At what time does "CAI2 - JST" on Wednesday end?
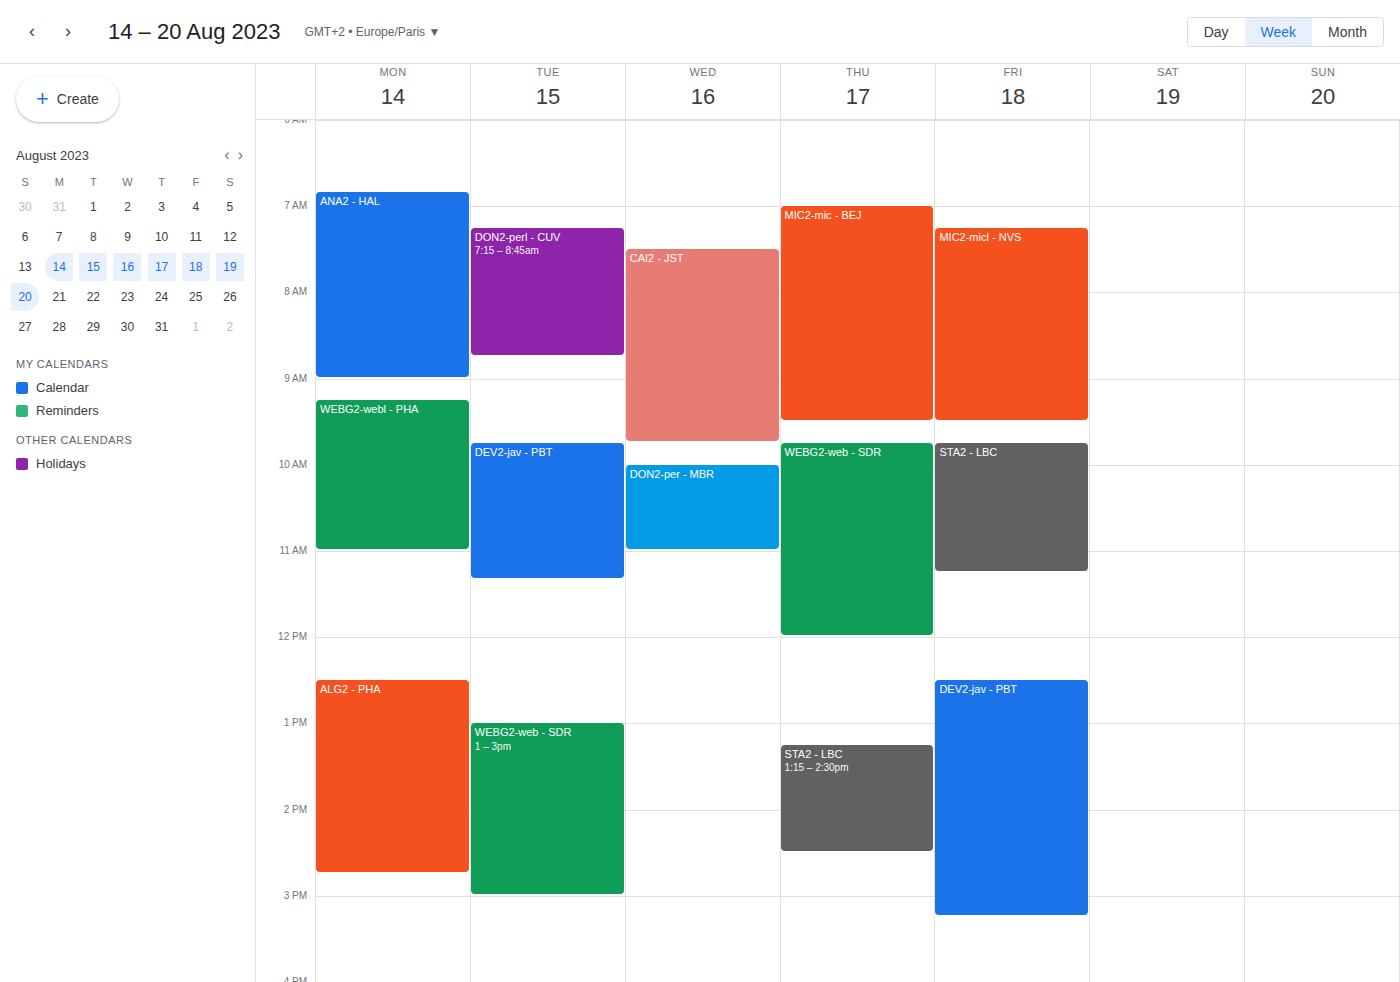
9:45 AM